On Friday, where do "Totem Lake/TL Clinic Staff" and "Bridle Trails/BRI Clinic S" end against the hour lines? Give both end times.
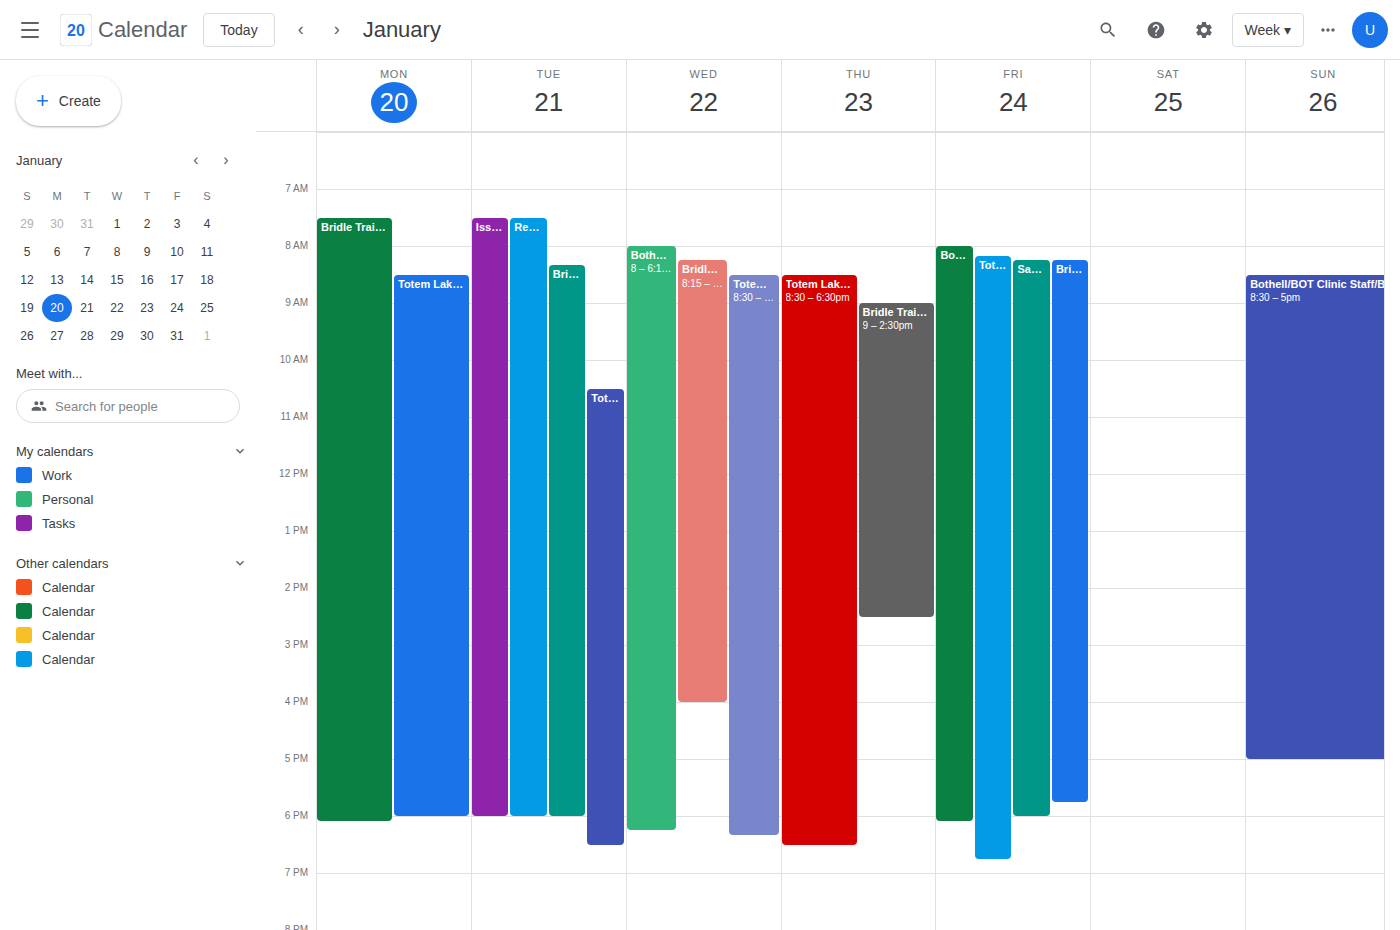
"Totem Lake/TL Clinic Staff": 6:45 PM, neither: three quarters of the way from the 6 PM line to the 7 PM line. "Bridle Trails/BRI Clinic S": 5:45 PM, neither: three quarters of the way from the 5 PM line to the 6 PM line.